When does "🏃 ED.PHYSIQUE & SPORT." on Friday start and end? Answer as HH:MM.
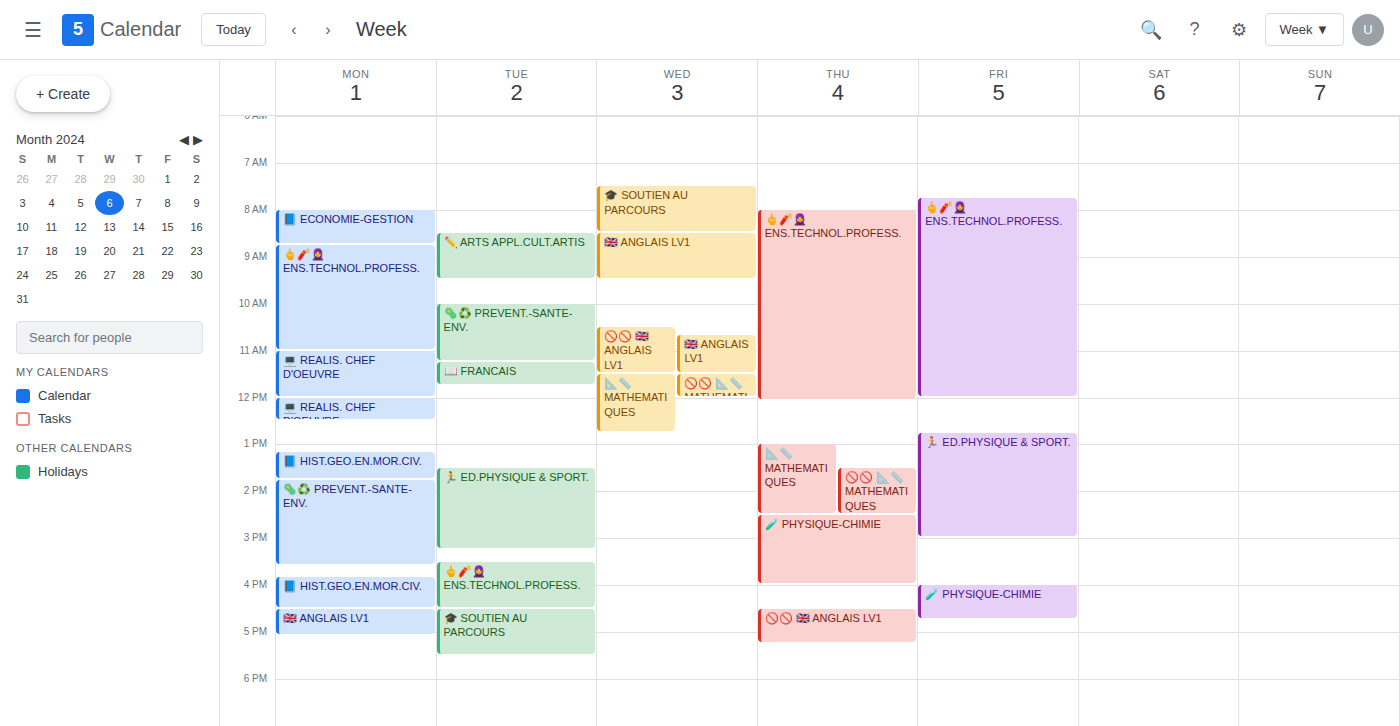
12:45 to 15:00